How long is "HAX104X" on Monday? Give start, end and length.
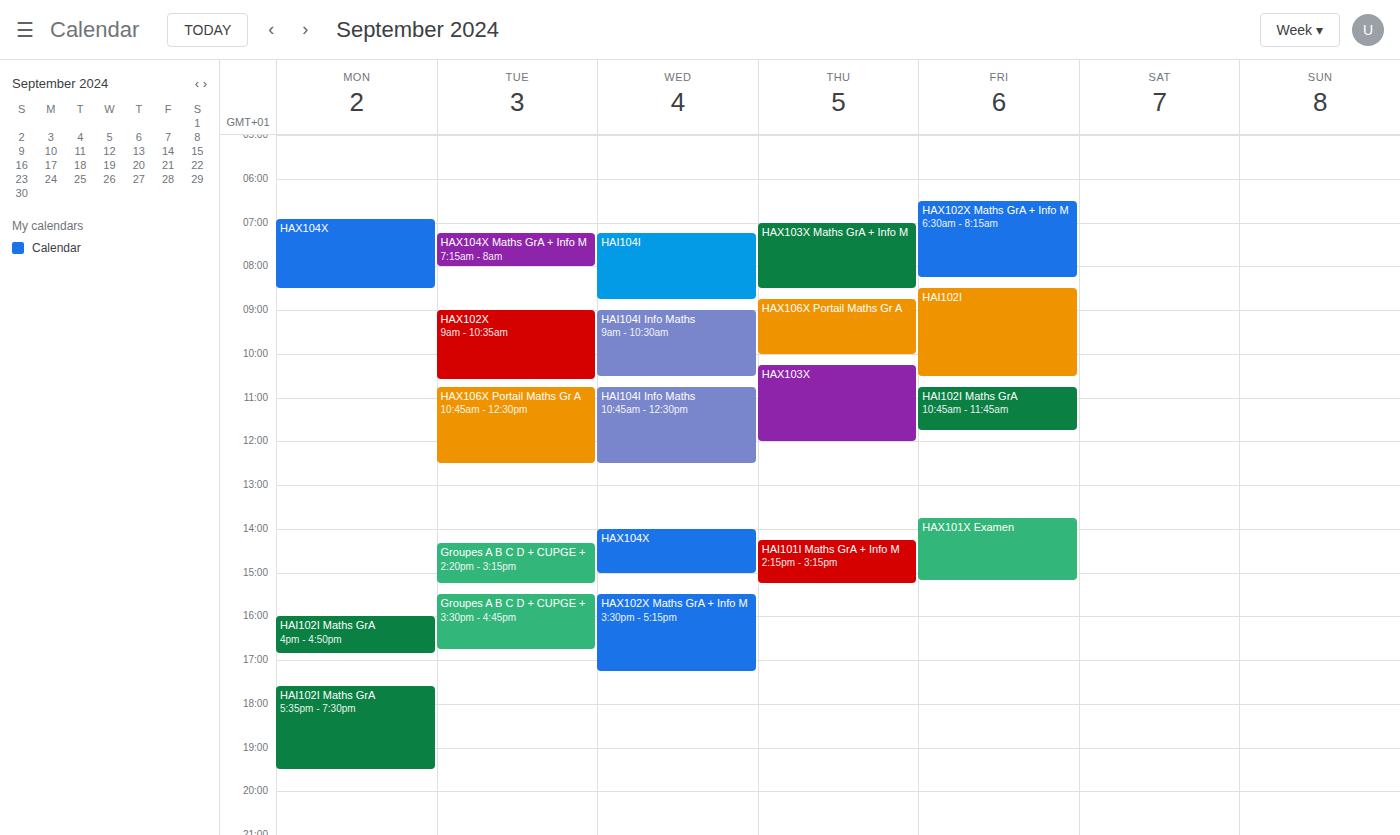
6:55 AM to 8:30 AM, 1 hour 35 minutes